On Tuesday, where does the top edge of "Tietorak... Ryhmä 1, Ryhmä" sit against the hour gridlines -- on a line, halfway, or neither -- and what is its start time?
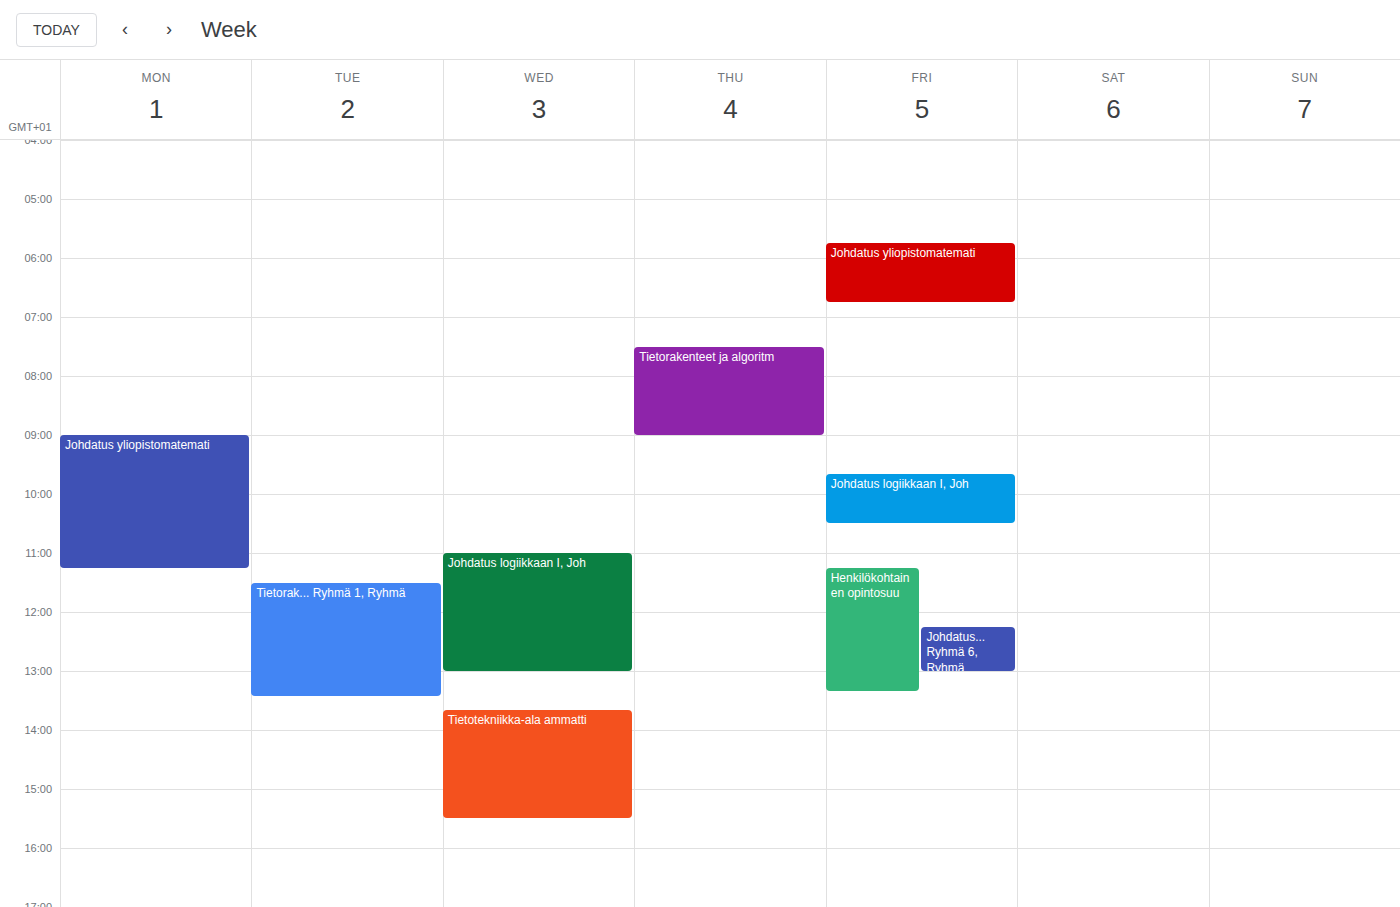
11:30 AM -- halfway between the 11 AM and 12 PM lines.